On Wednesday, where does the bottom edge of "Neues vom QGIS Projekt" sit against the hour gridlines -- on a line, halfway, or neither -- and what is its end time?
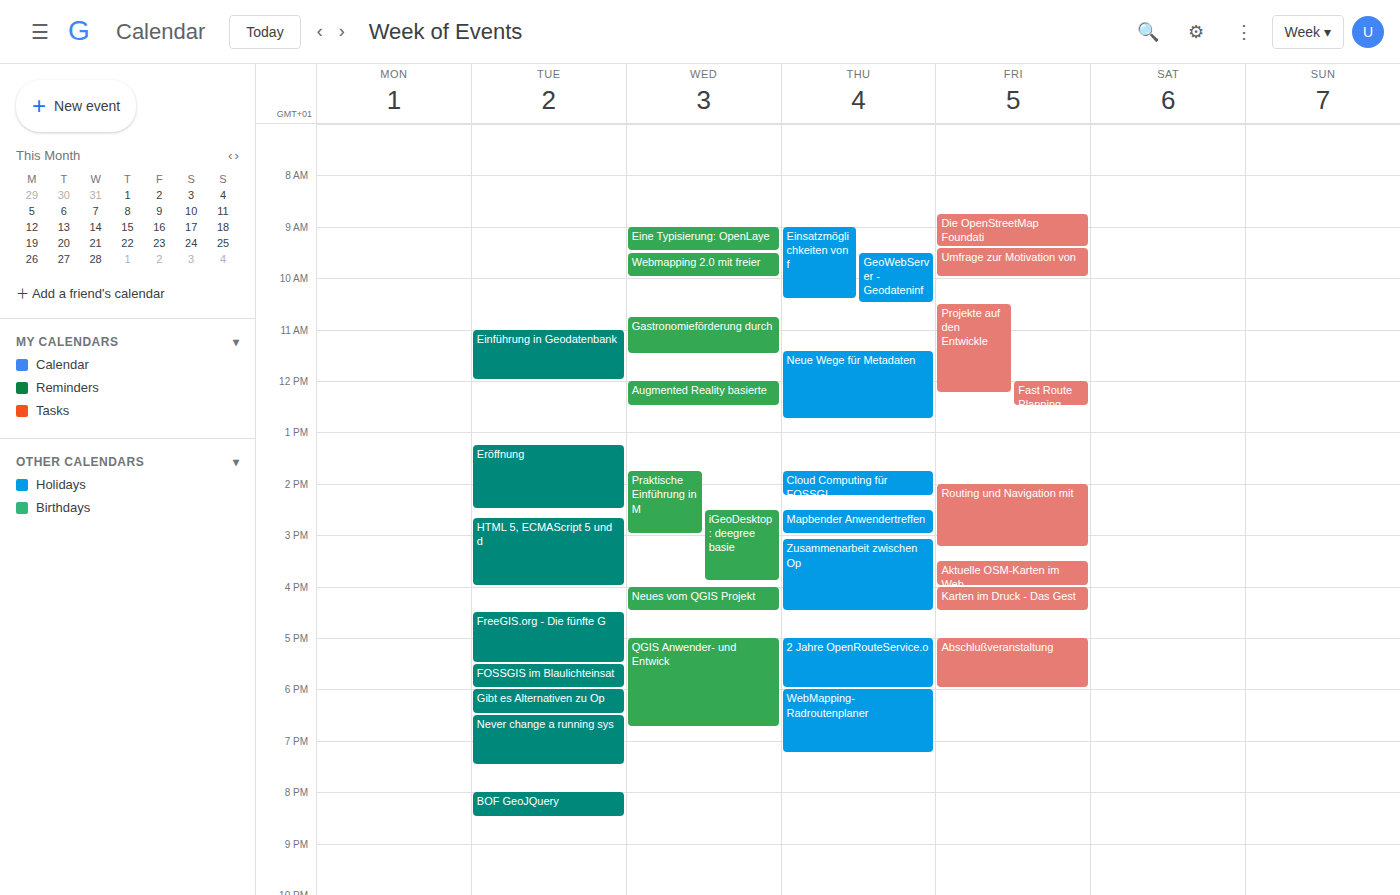
16:30 -- halfway between the 16:00 and 17:00 lines.